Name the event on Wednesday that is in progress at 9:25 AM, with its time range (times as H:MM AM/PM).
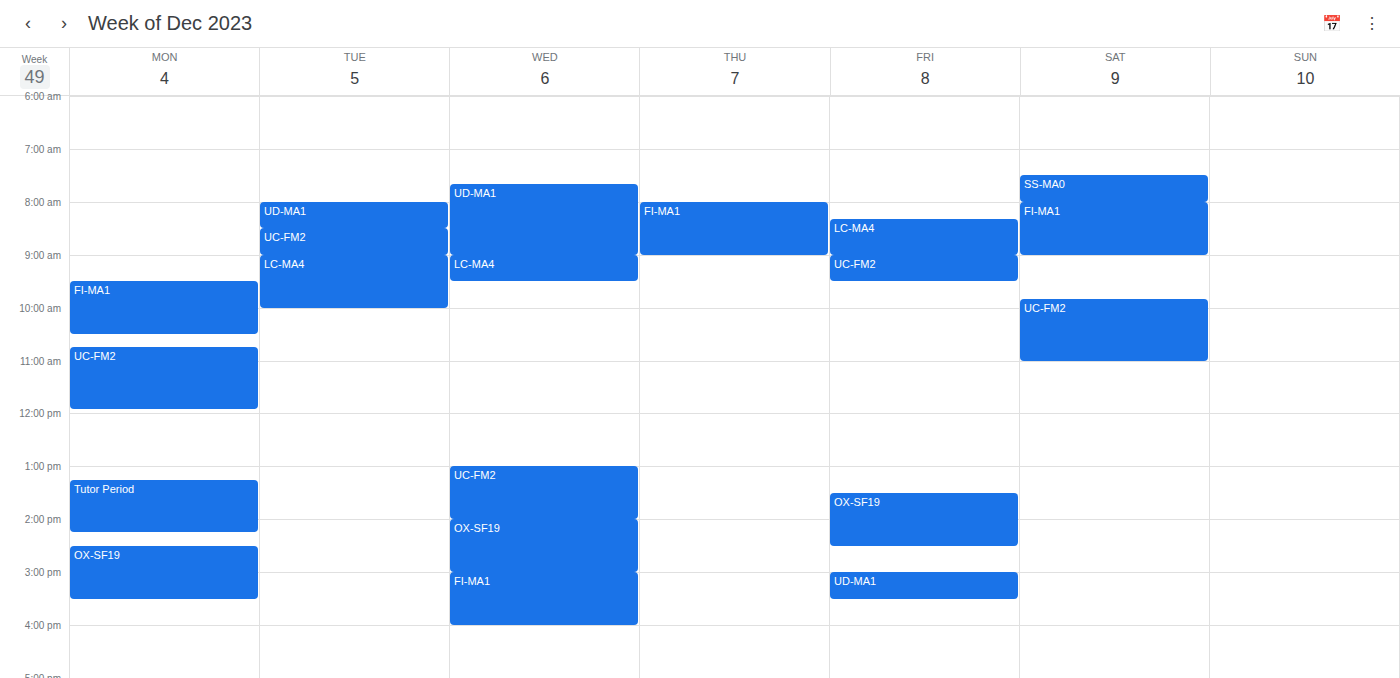
"LC-MA4", 9:00 AM to 9:30 AM